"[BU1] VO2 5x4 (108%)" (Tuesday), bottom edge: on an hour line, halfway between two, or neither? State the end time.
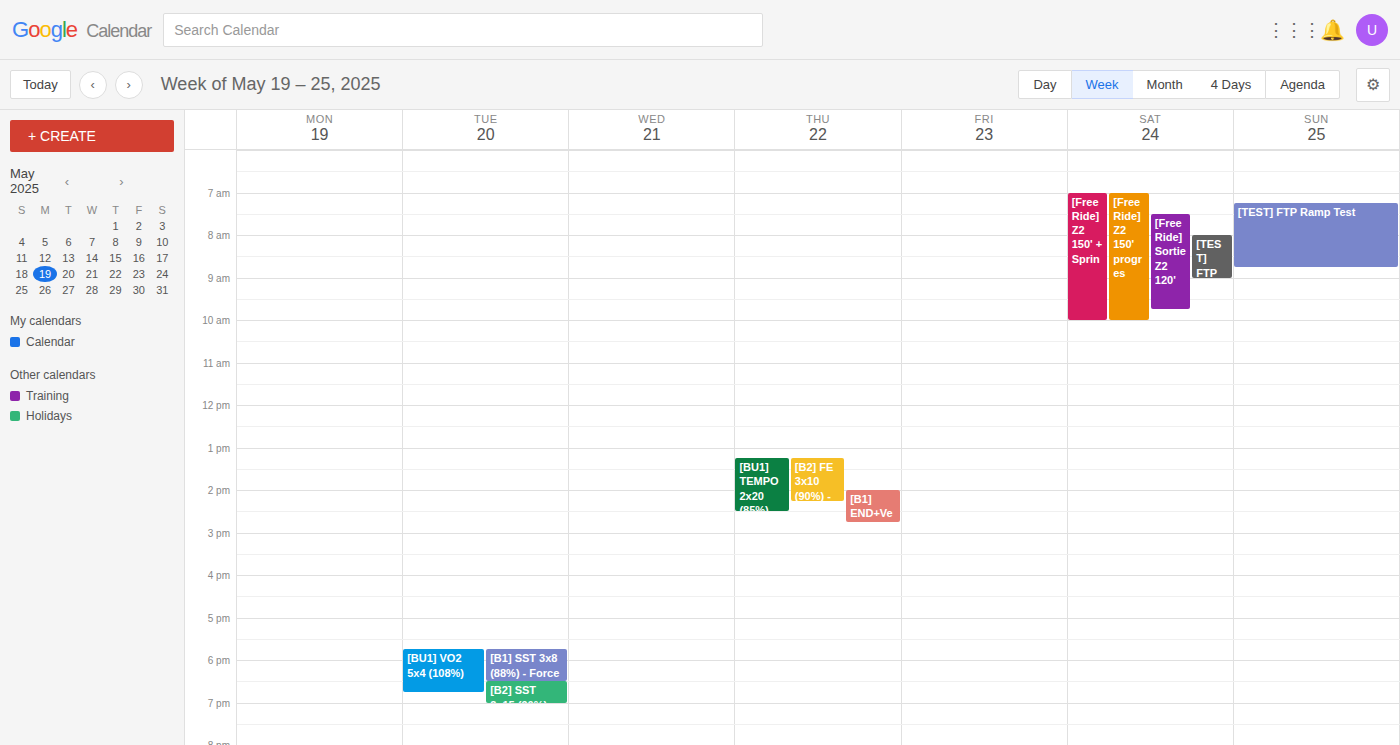
6:45 PM -- neither: three quarters of the way from the 6 PM line to the 7 PM line.